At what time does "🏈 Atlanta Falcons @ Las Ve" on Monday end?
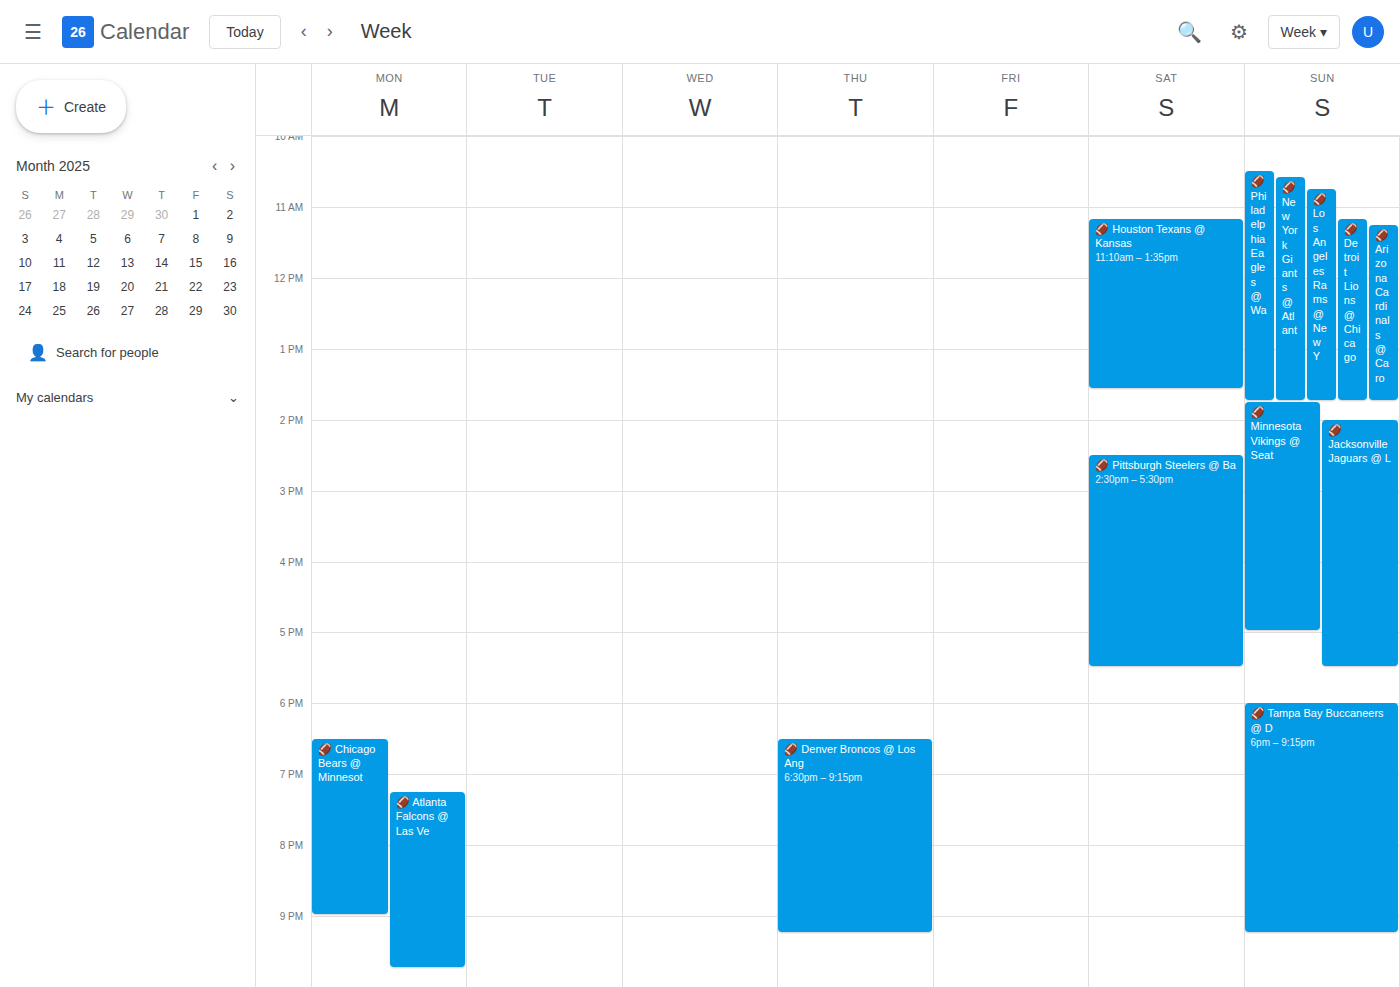
9:45 PM